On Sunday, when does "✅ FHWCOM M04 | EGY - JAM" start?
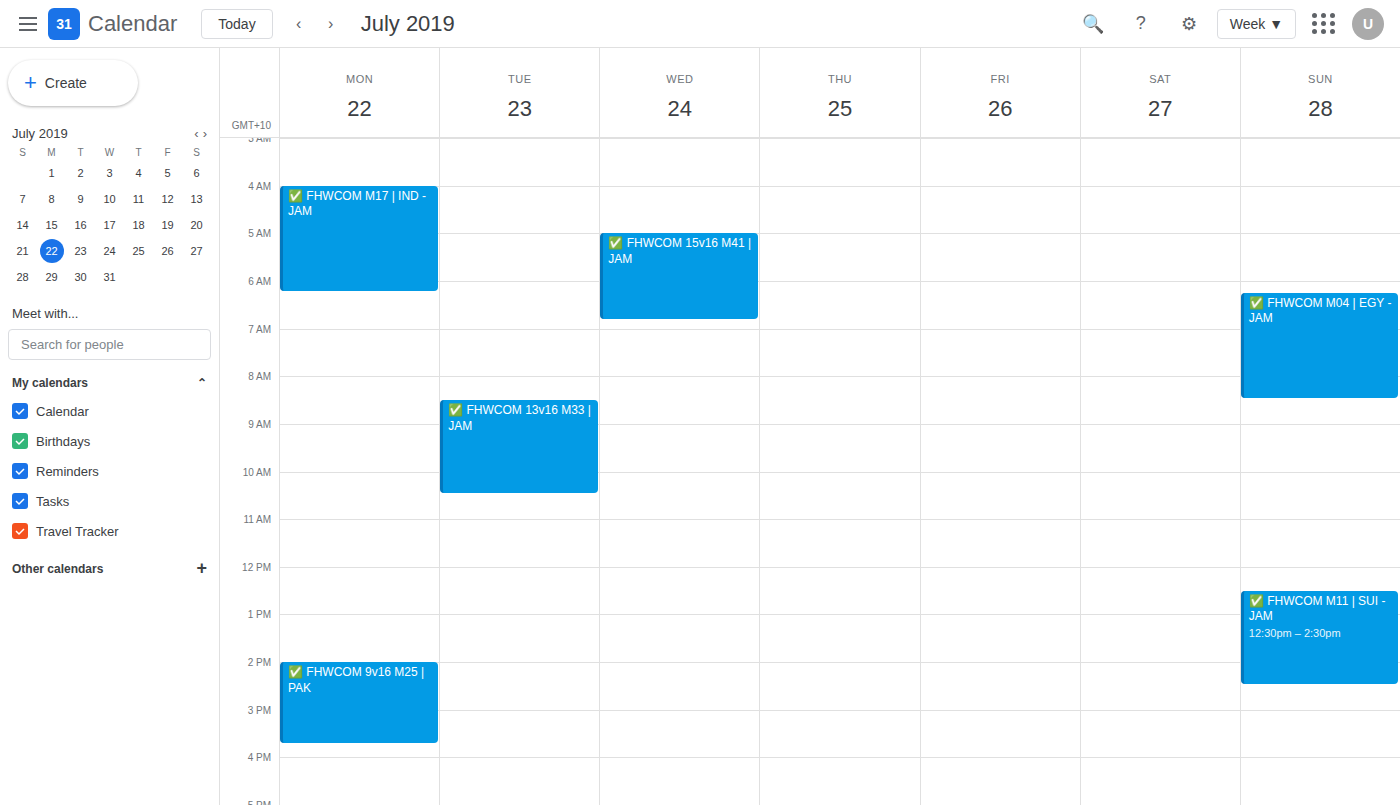
6:15 AM